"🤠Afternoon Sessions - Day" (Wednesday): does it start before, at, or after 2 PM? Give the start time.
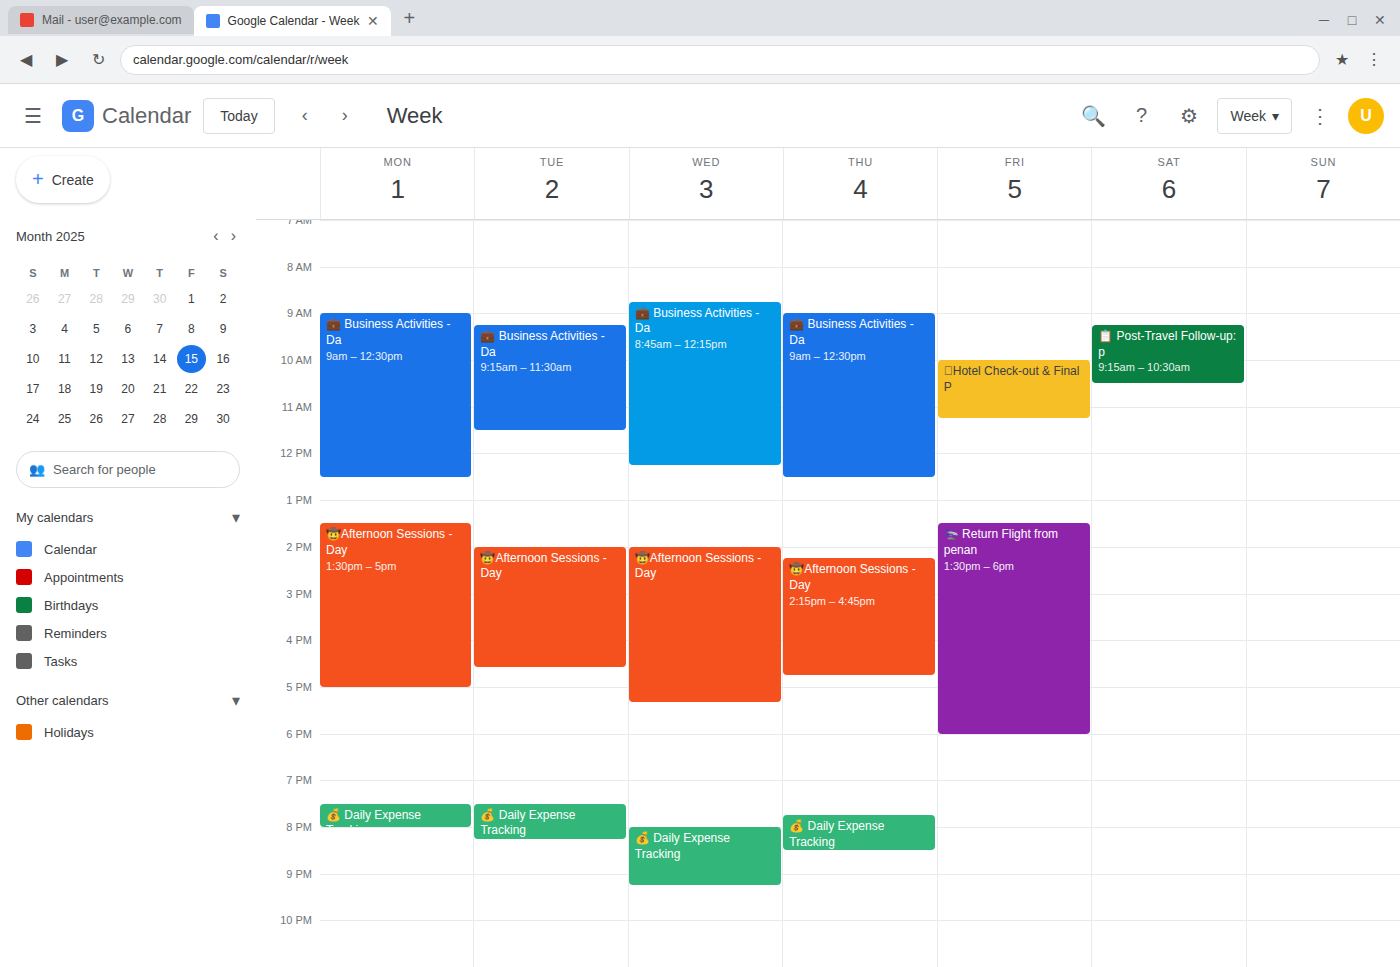
2:00 PM -- exactly at 2 PM, on the 2 PM line.